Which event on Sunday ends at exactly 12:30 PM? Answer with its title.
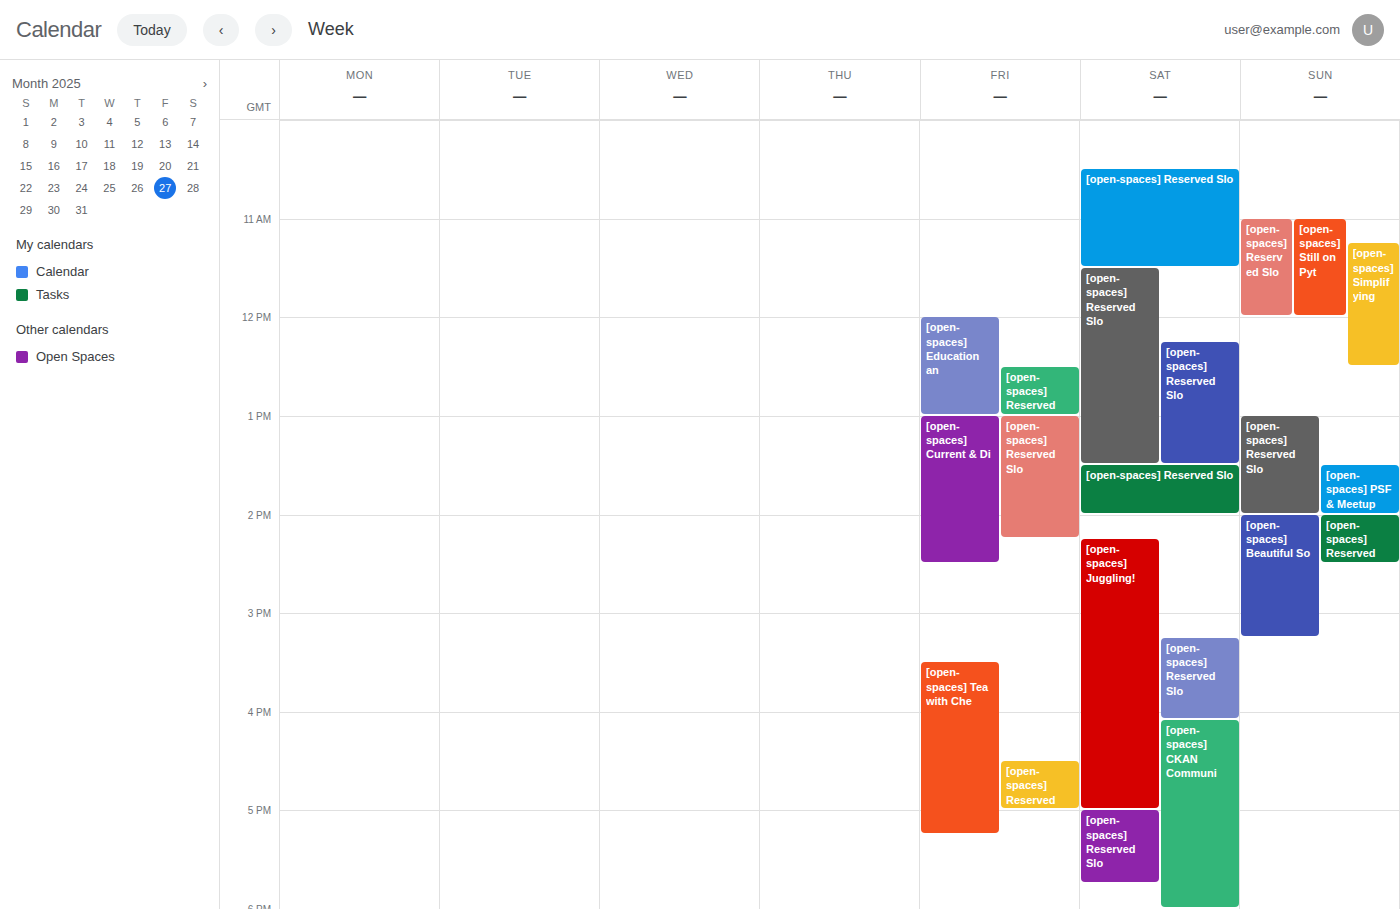
"[open-spaces] Simplifying"